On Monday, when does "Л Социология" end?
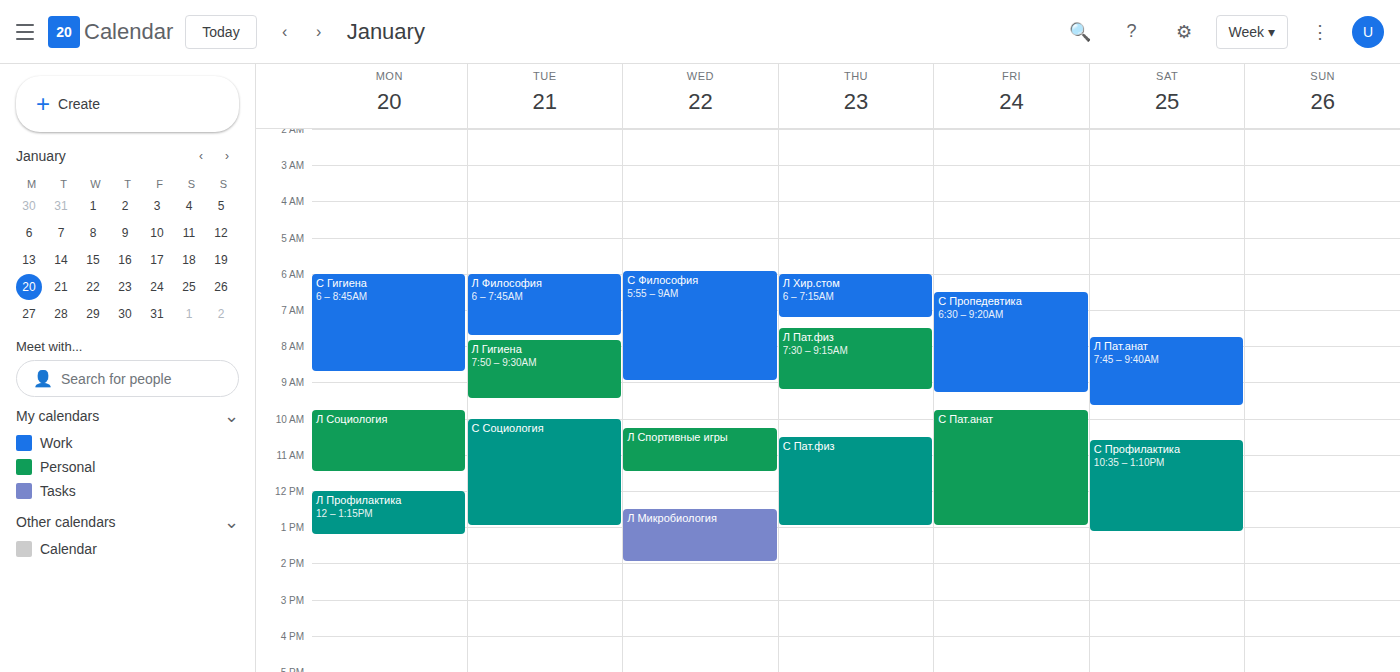
11:30 AM